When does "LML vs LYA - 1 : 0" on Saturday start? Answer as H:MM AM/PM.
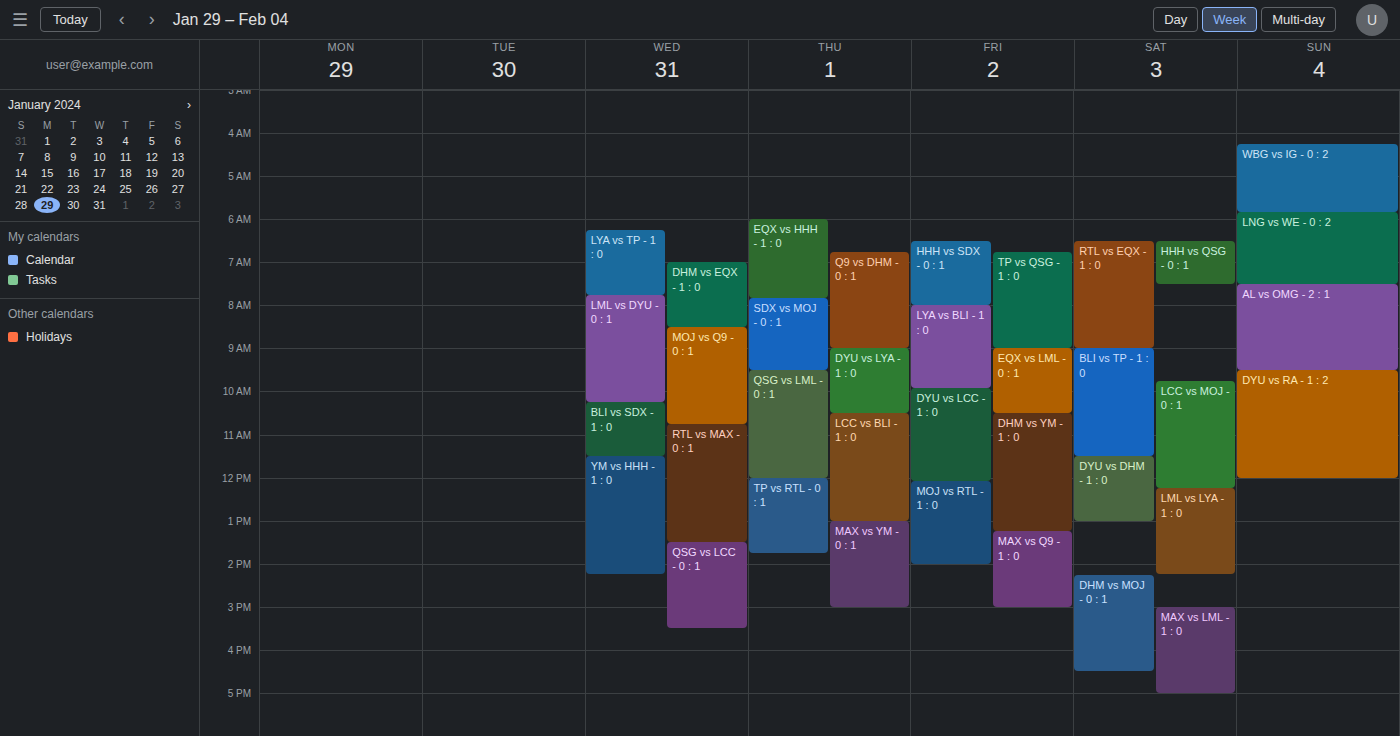
12:15 PM